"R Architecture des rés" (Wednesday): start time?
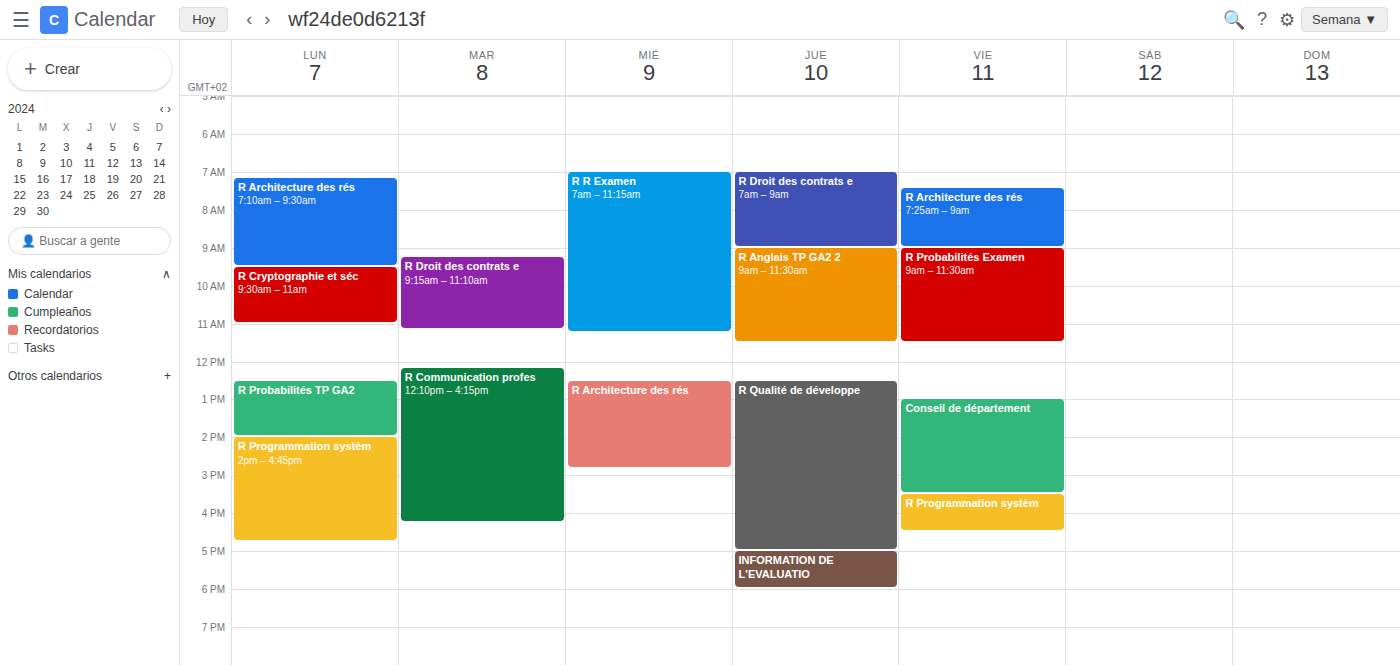
12:30